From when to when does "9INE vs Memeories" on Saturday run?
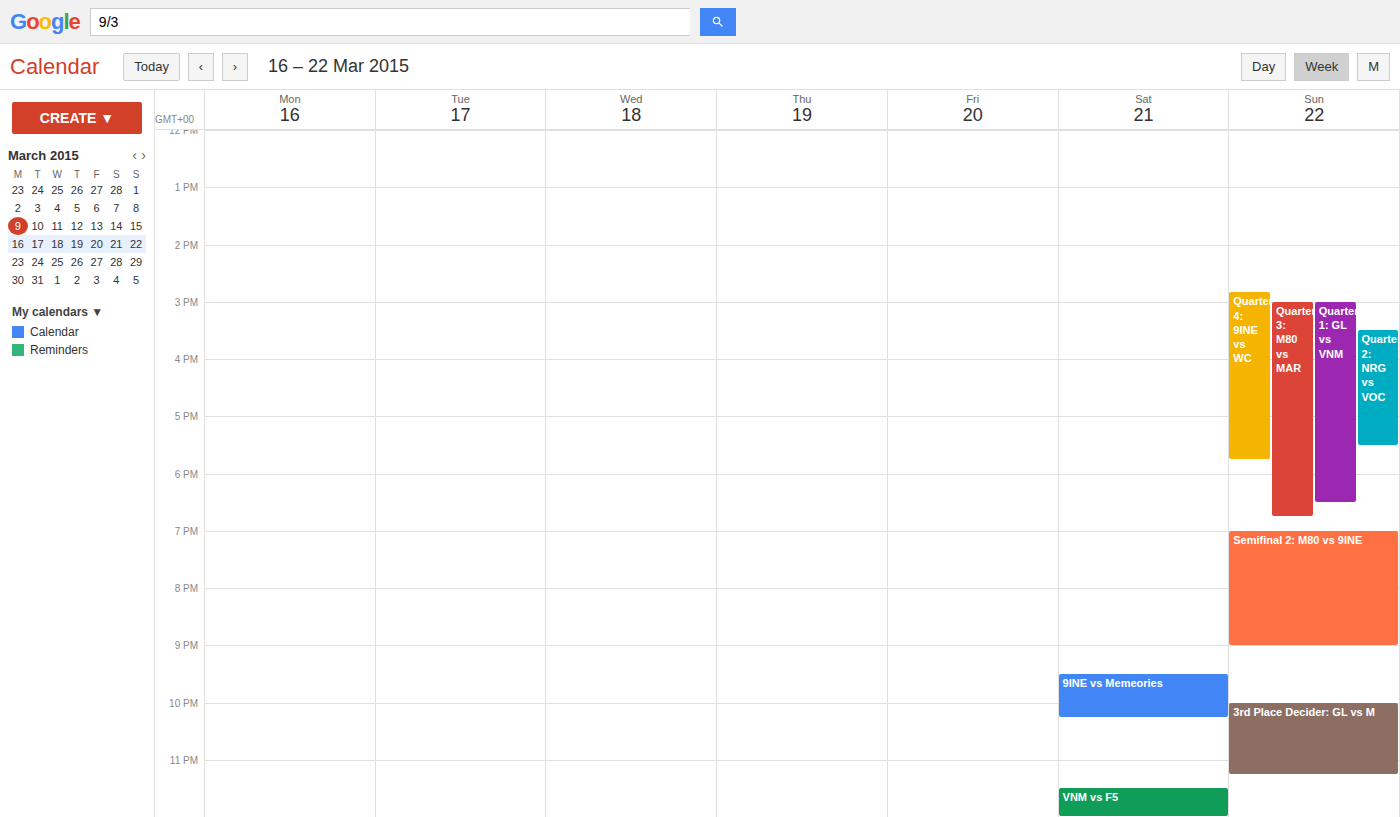
9:30 PM to 10:15 PM